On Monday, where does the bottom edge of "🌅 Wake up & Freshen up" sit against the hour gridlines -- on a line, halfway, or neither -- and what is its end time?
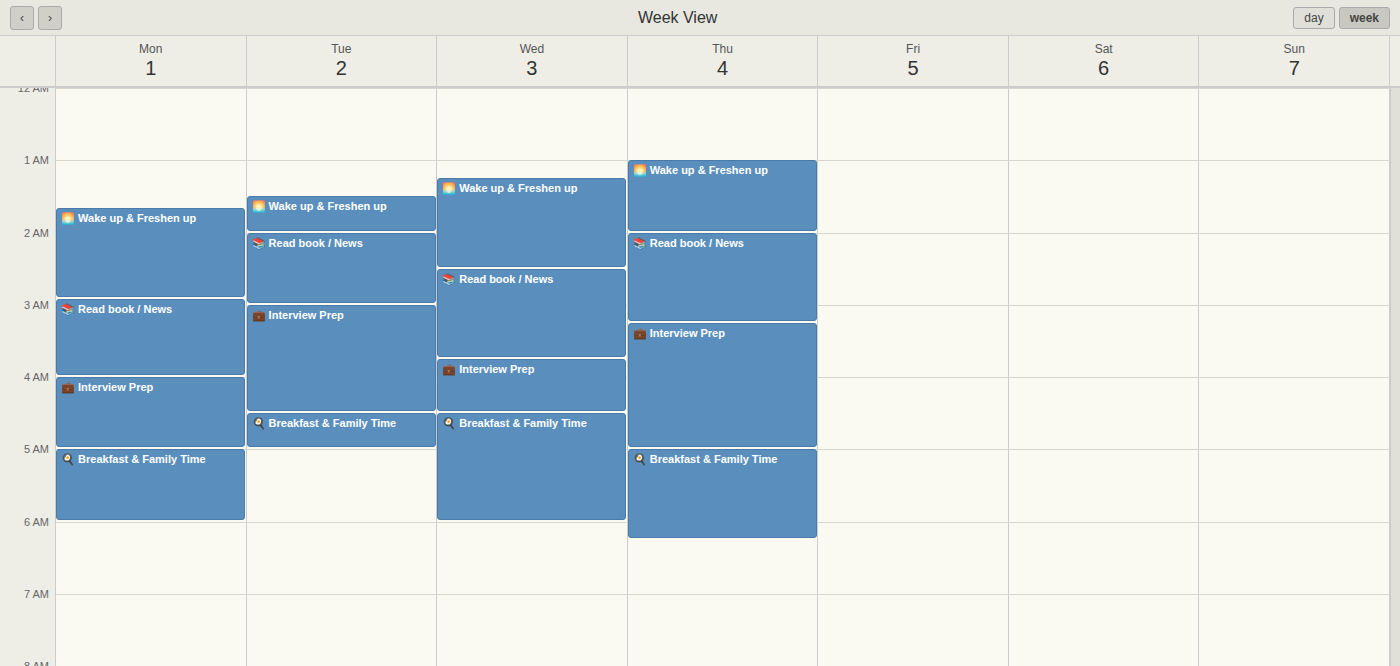
2:55 AM -- neither: 55 minutes below the 2 AM line and 5 minutes above the 3 AM line.